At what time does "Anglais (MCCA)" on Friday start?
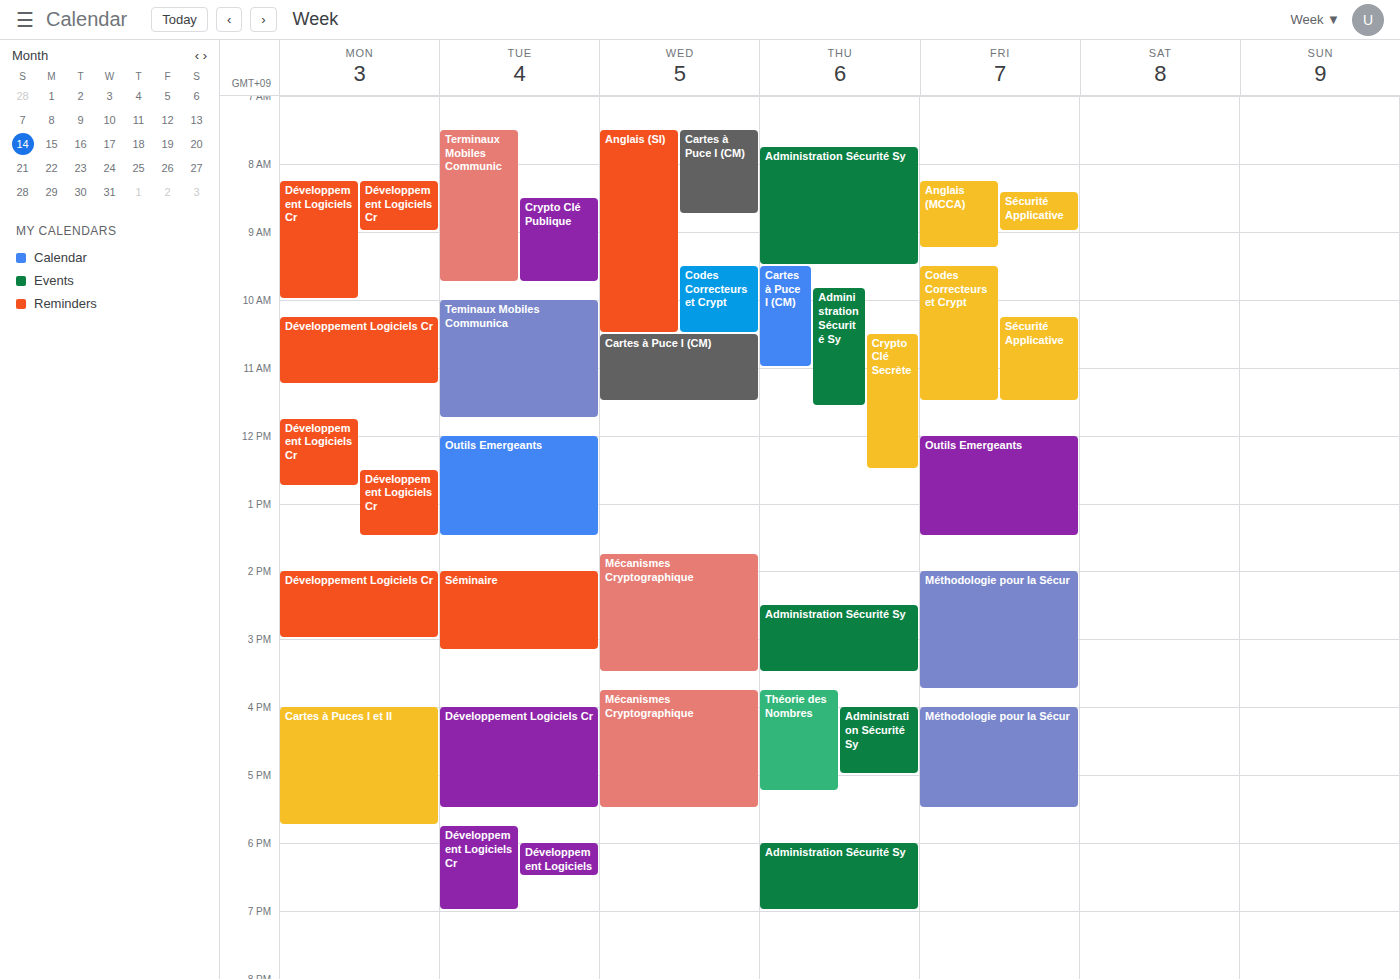
8:15 AM